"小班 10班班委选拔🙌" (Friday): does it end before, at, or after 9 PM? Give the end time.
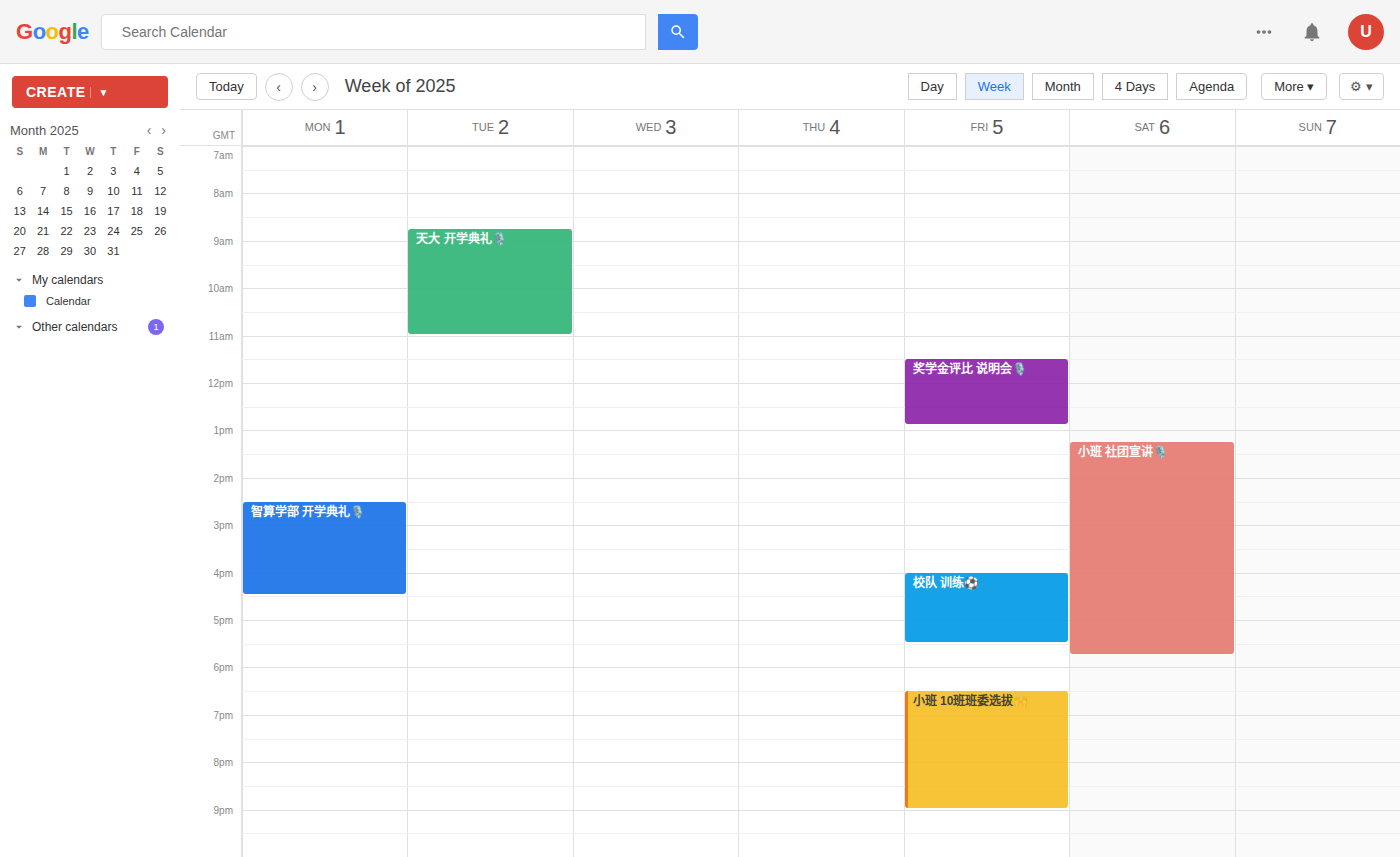
9:00 PM -- exactly at 9 PM, on the 9 PM line.